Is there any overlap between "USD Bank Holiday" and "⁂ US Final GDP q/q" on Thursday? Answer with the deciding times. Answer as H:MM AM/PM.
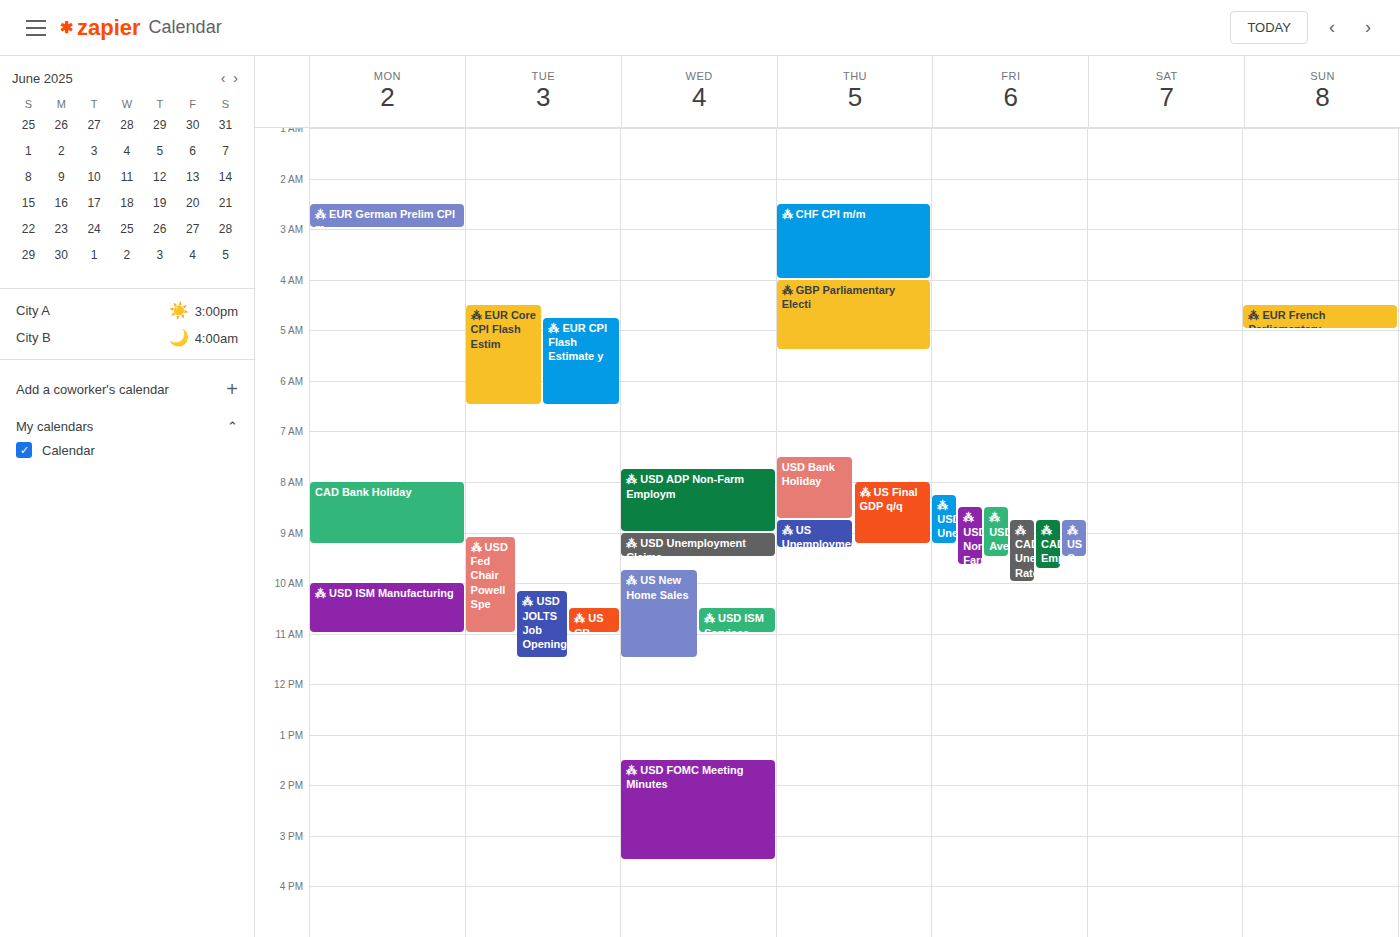
"⁂ US Final GDP q/q" starts at 8:00 AM, before "USD Bank Holiday" ends at 8:45 AM -- they overlap.